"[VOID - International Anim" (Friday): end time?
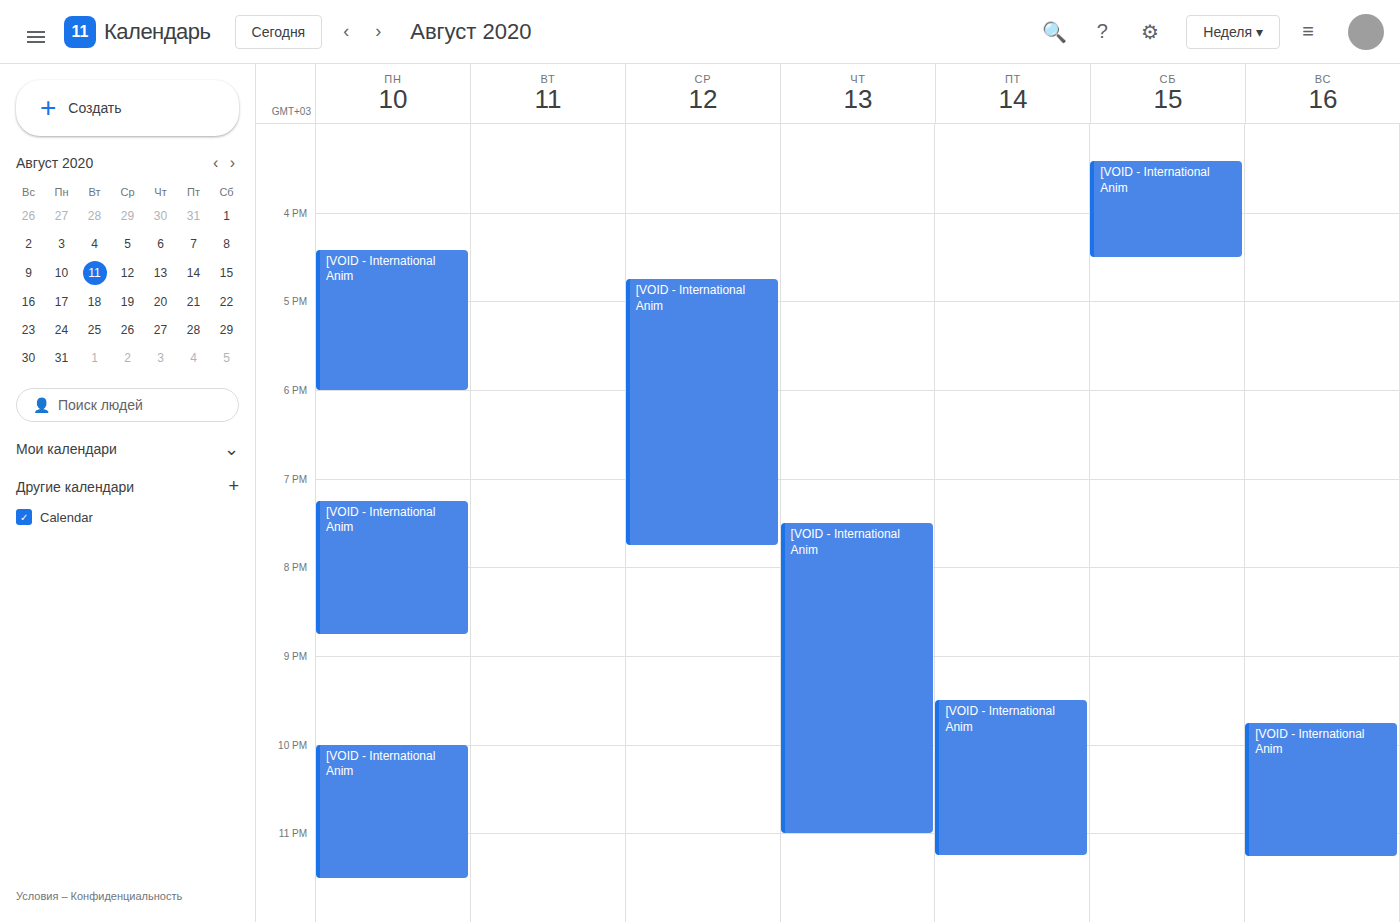
11:15 PM